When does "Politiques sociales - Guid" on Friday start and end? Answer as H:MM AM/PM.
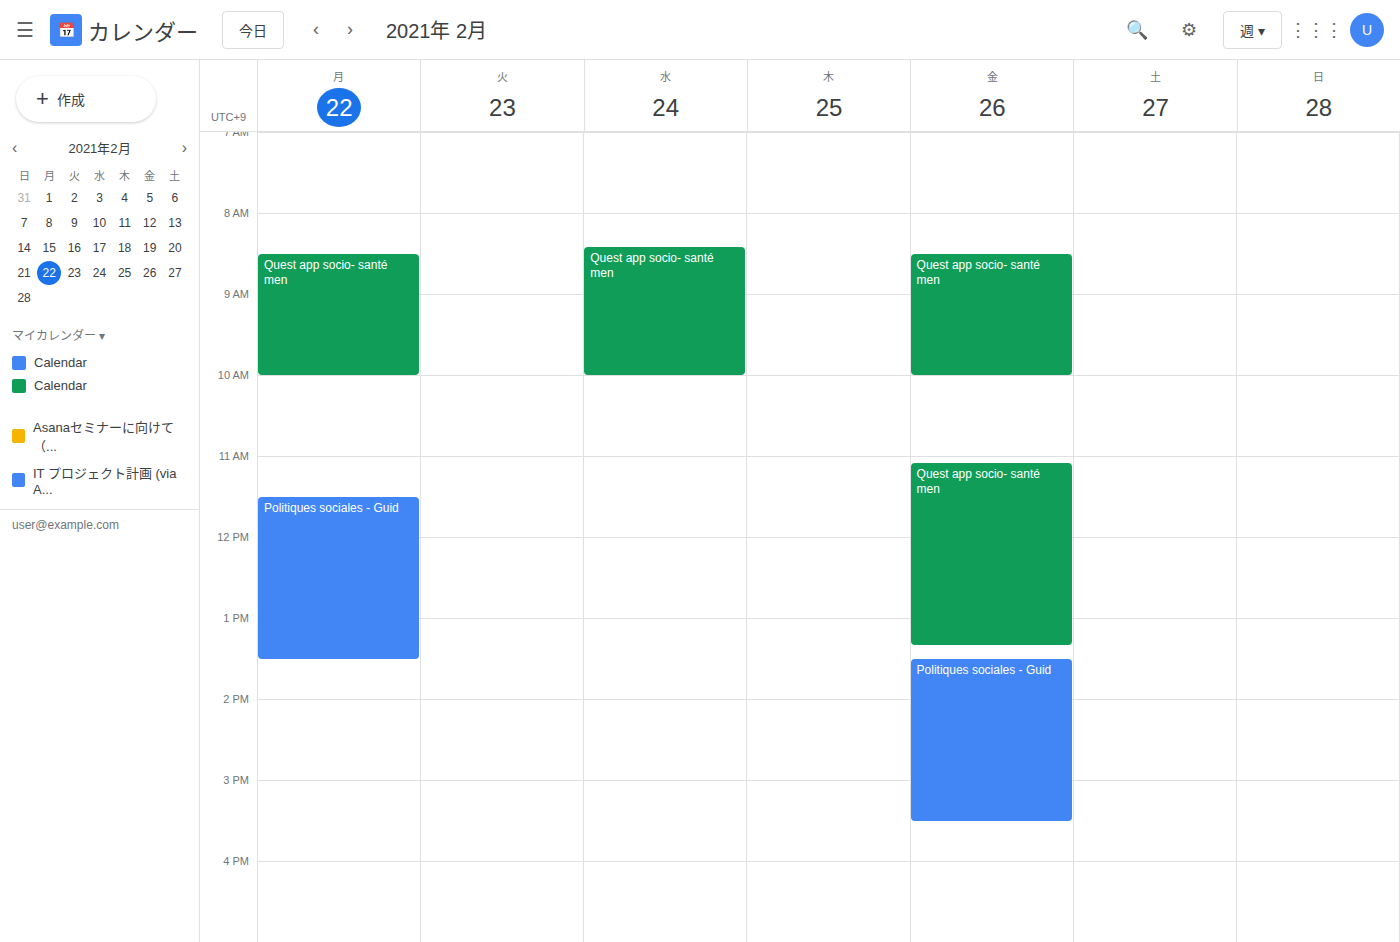
1:30 PM to 3:30 PM